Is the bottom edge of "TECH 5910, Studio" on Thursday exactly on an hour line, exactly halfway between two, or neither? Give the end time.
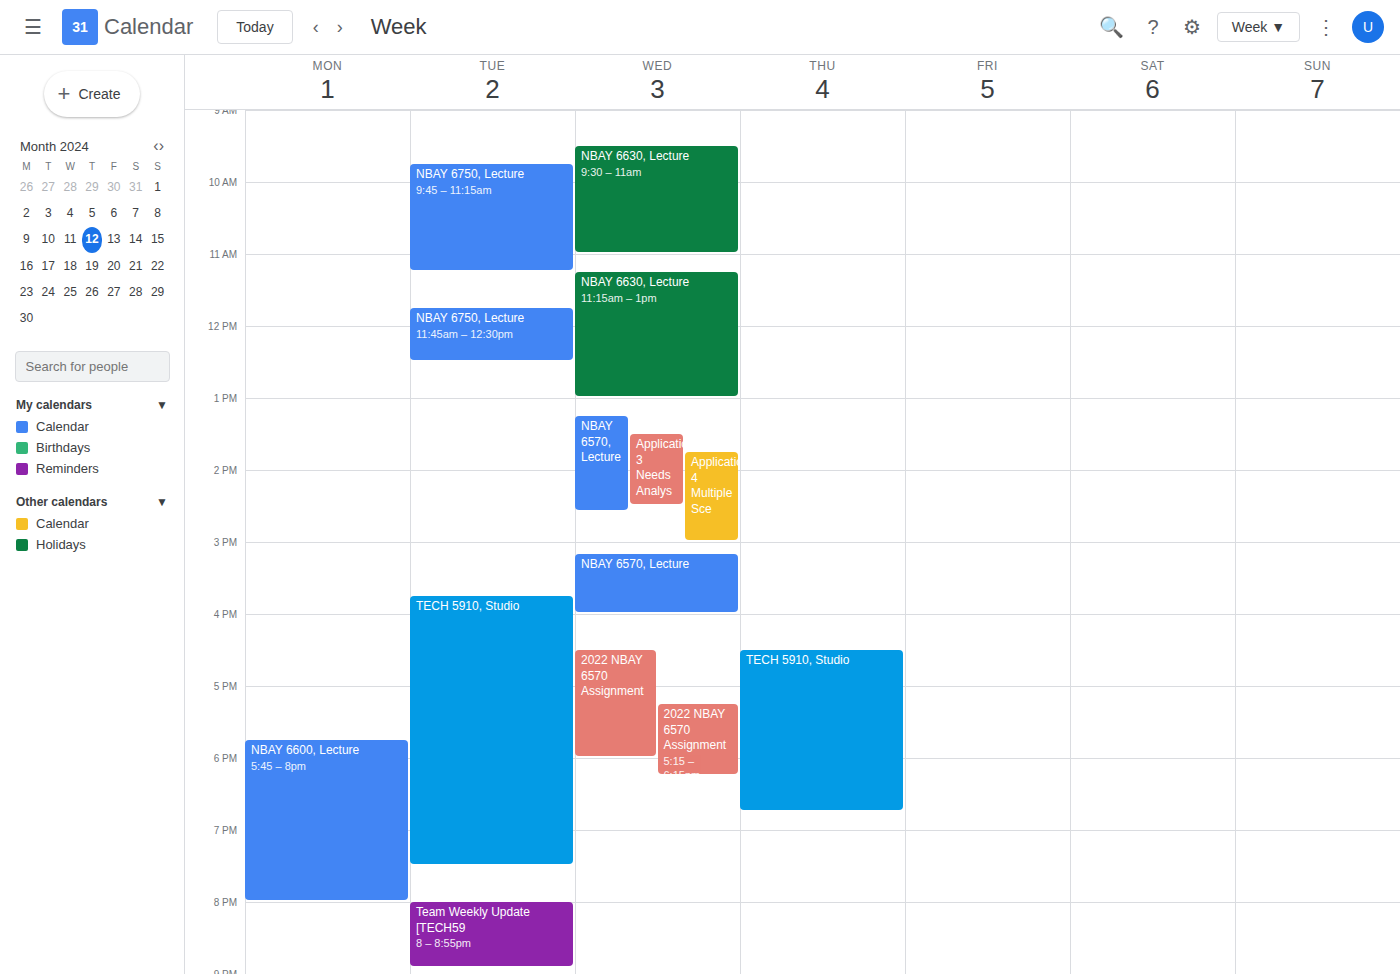
6:45 PM -- neither: three quarters of the way from the 6 PM line to the 7 PM line.